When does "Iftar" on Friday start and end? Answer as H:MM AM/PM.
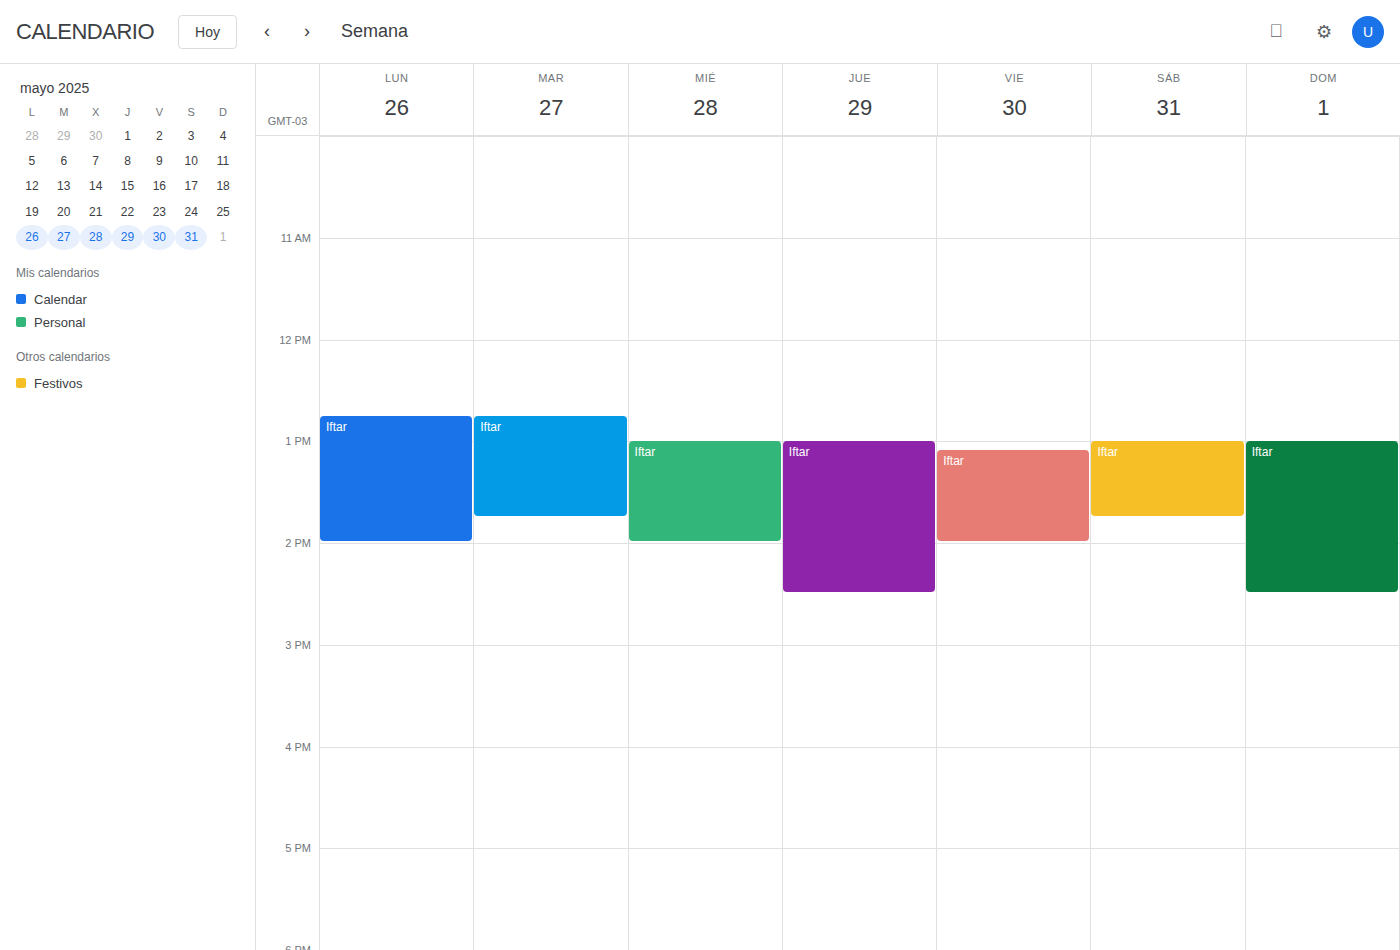
1:05 PM to 2:00 PM